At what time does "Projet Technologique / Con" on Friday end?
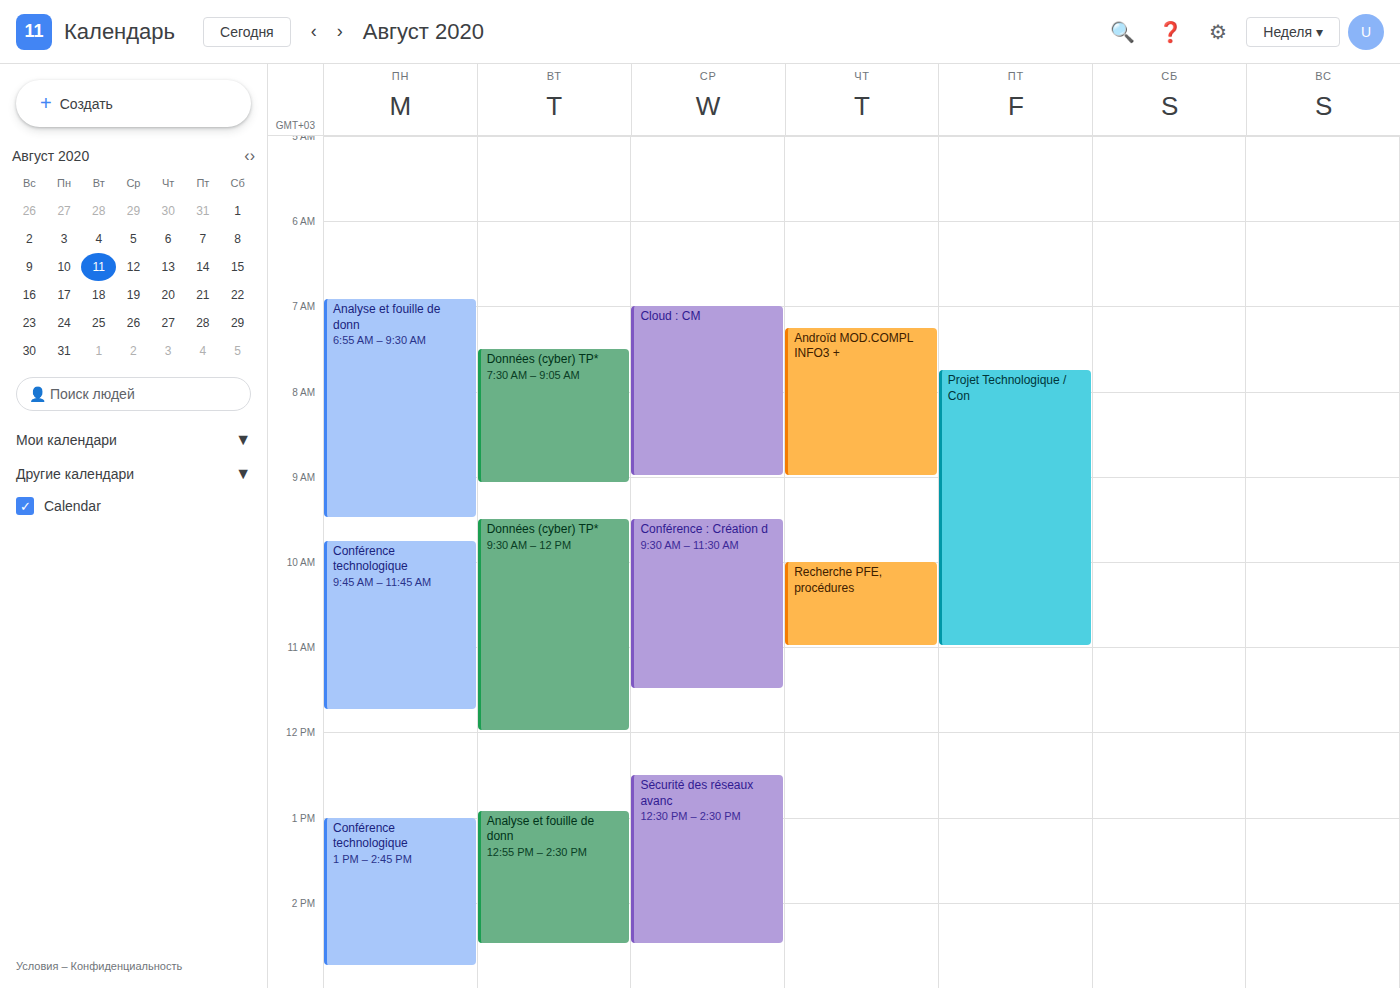
11:00 AM